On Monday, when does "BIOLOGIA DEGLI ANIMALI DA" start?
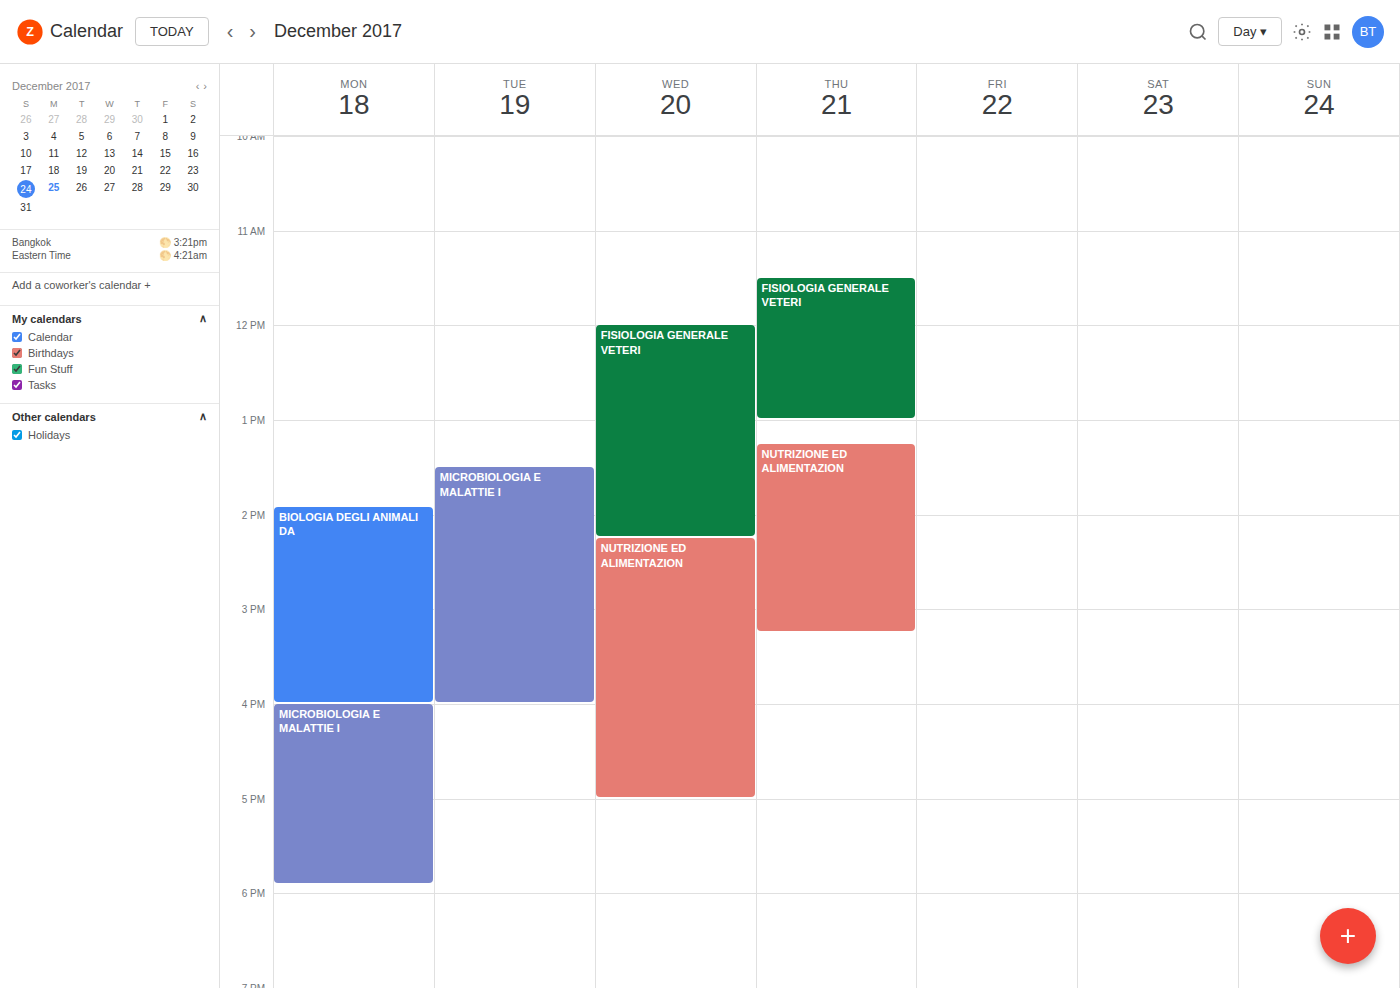
1:55 PM